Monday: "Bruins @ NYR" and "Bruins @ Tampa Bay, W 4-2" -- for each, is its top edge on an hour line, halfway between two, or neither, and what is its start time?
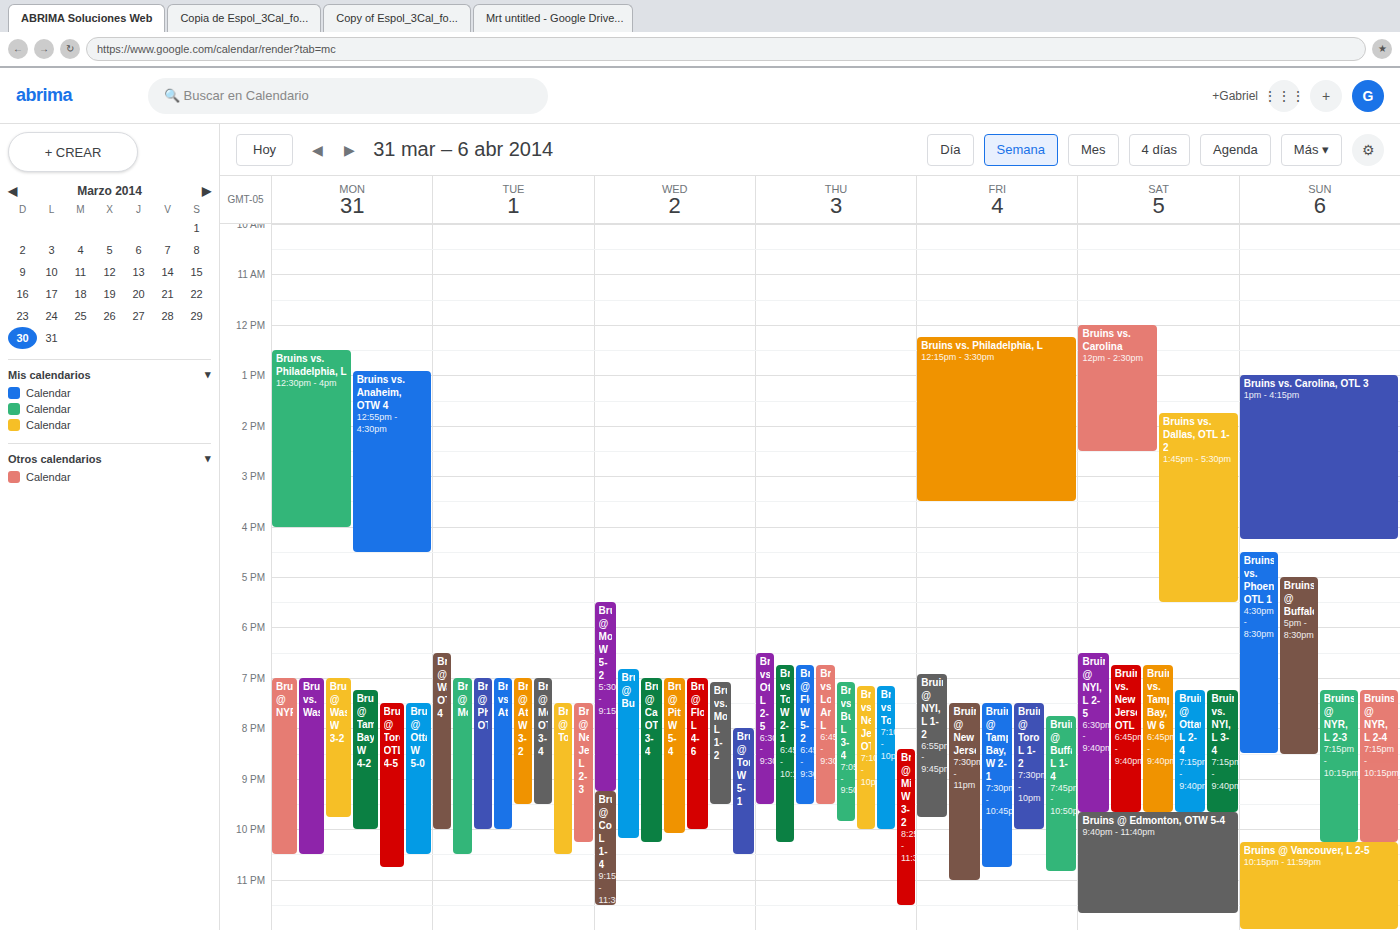
"Bruins @ NYR": 19:00, exactly on the 19:00 line. "Bruins @ Tampa Bay, W 4-2": 19:15, neither: a quarter of the way from the 19:00 line to the 20:00 line.